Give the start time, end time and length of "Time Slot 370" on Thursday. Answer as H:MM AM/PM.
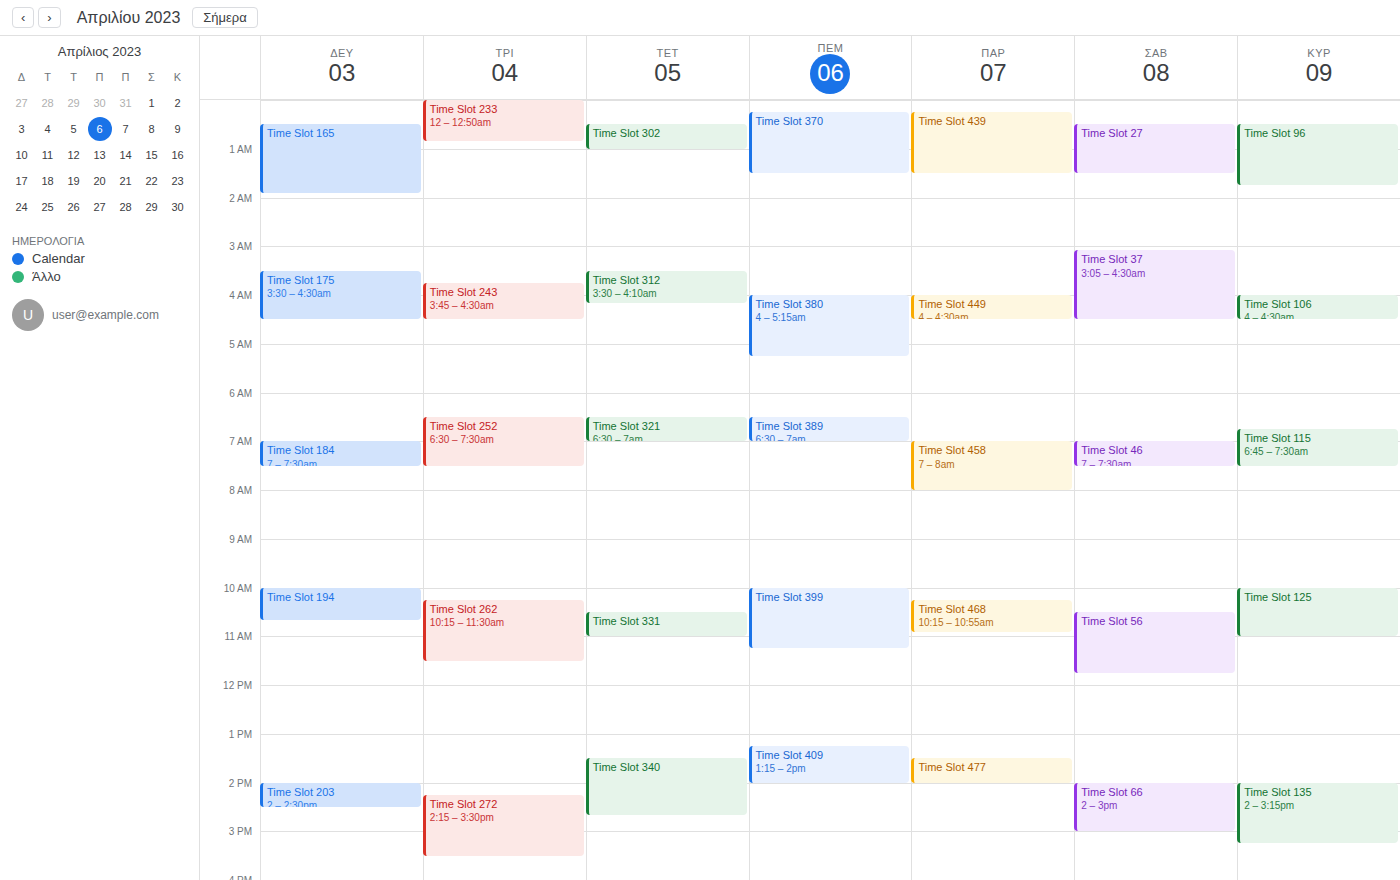
12:15 AM to 1:30 AM, 1 hour 15 minutes